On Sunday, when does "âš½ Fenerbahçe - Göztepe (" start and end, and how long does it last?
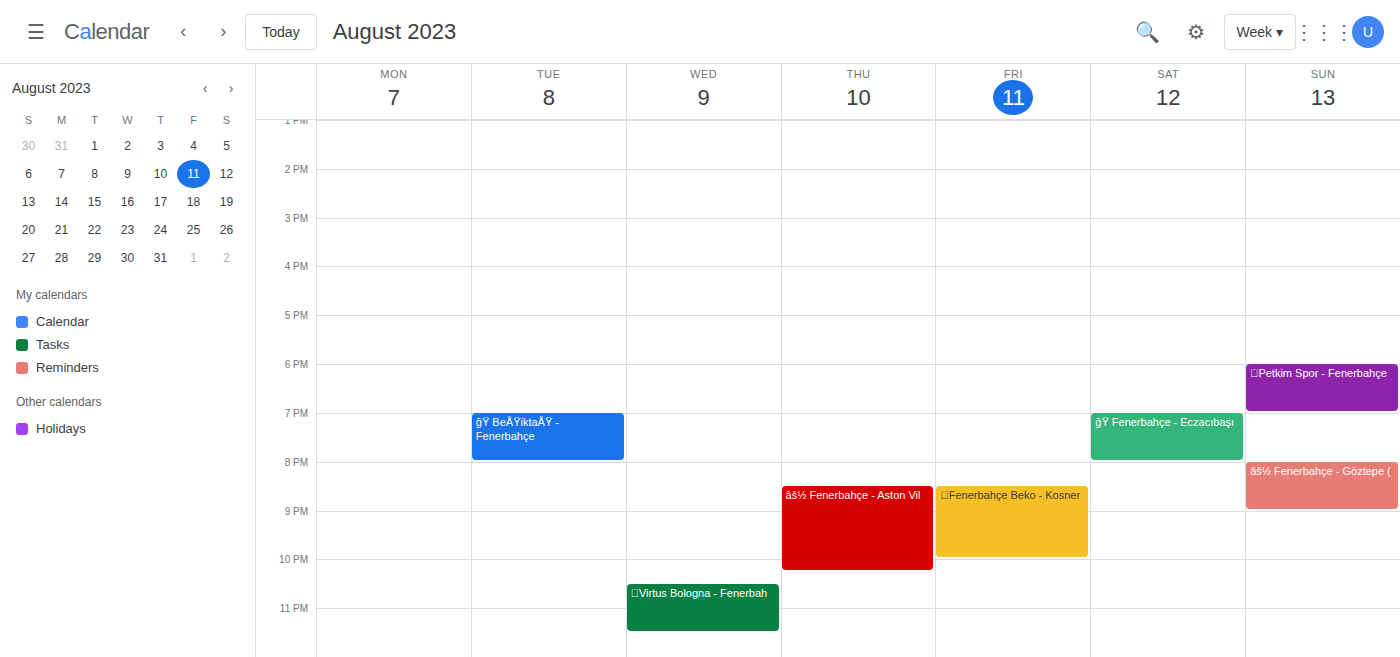
8:00 PM to 9:00 PM, 1 hour